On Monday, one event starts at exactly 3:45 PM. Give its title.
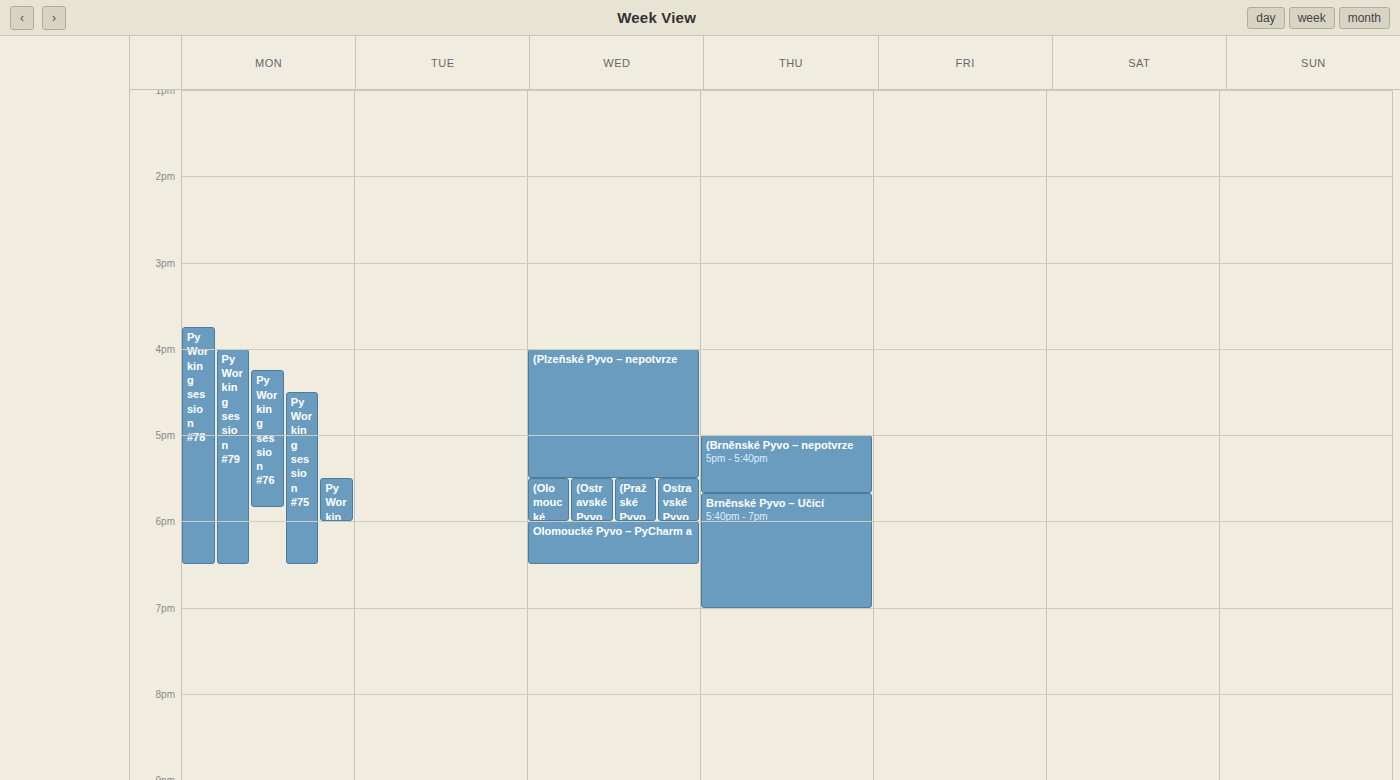
"PyWorking session #78"